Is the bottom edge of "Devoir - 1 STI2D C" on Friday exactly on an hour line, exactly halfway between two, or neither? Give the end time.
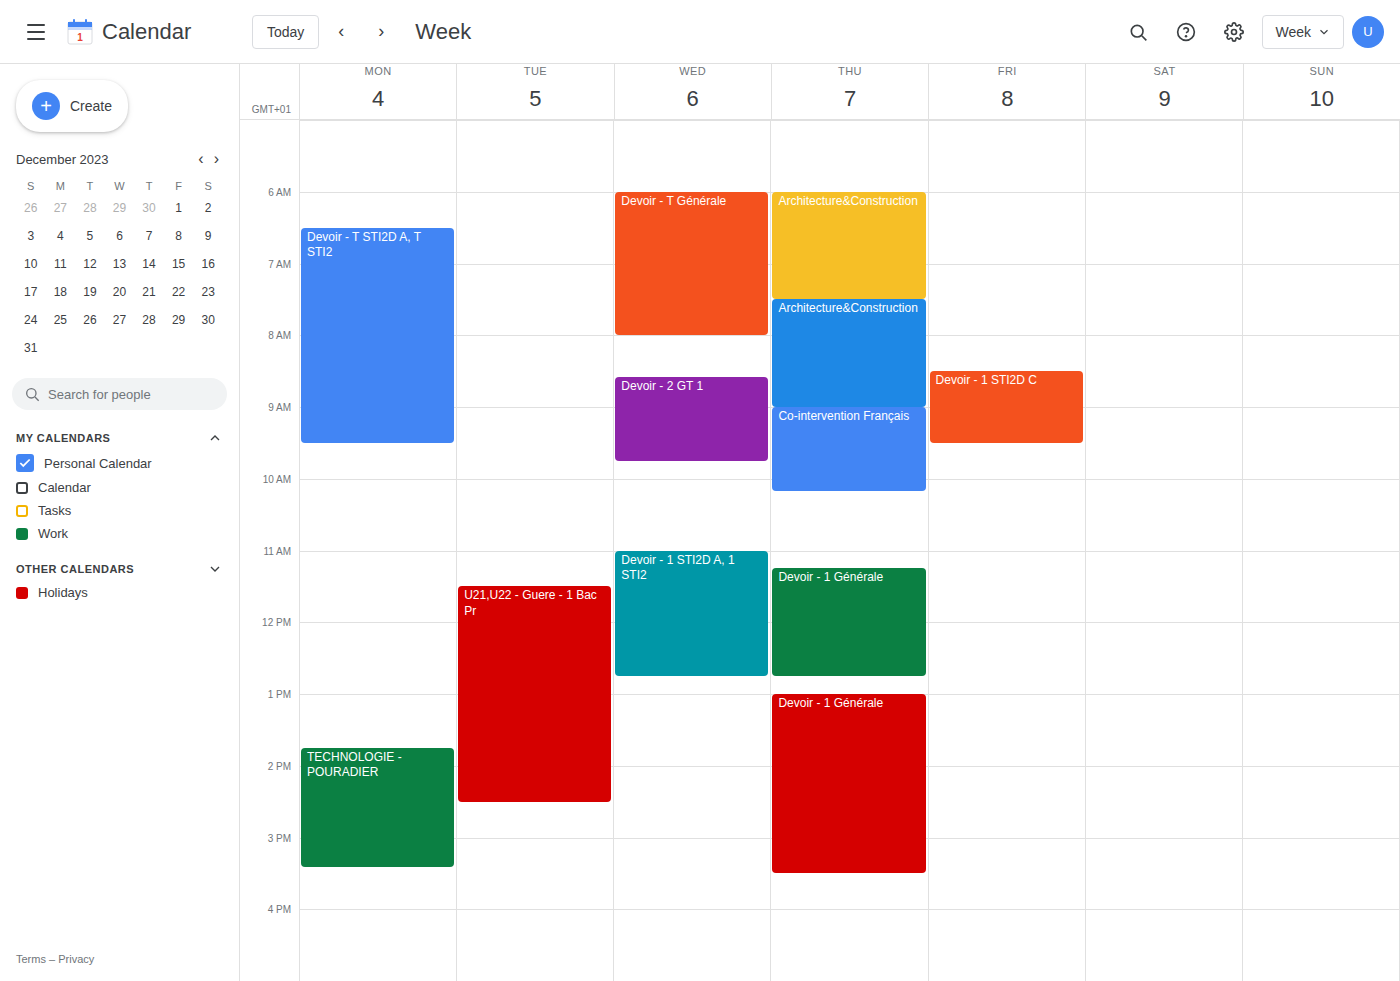
9:30 AM -- halfway between the 9 AM and 10 AM lines.